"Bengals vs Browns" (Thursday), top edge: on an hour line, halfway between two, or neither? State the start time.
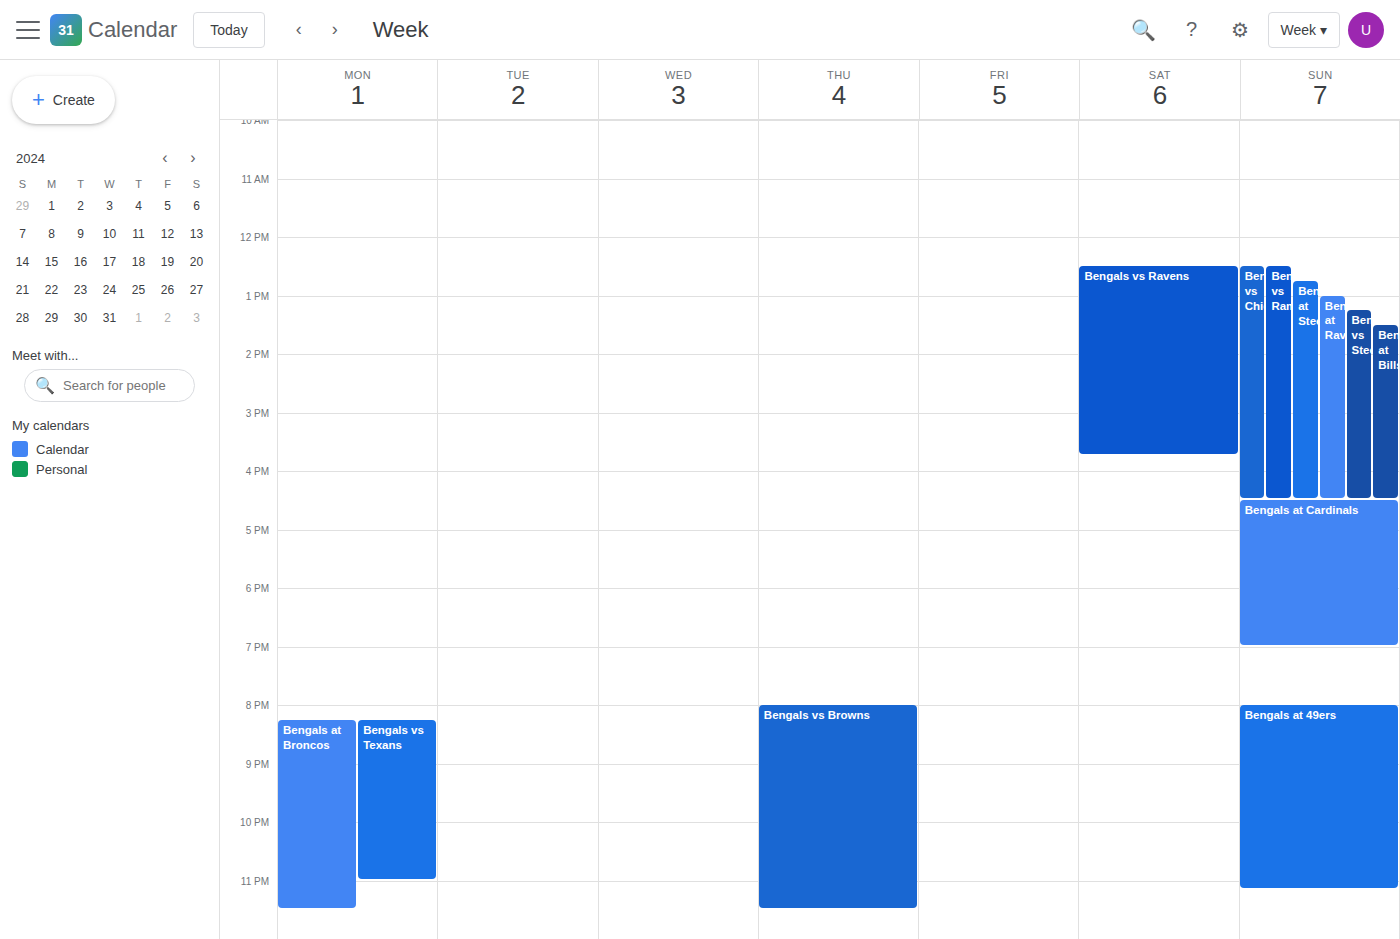
20:00 -- exactly on the 20:00 line.